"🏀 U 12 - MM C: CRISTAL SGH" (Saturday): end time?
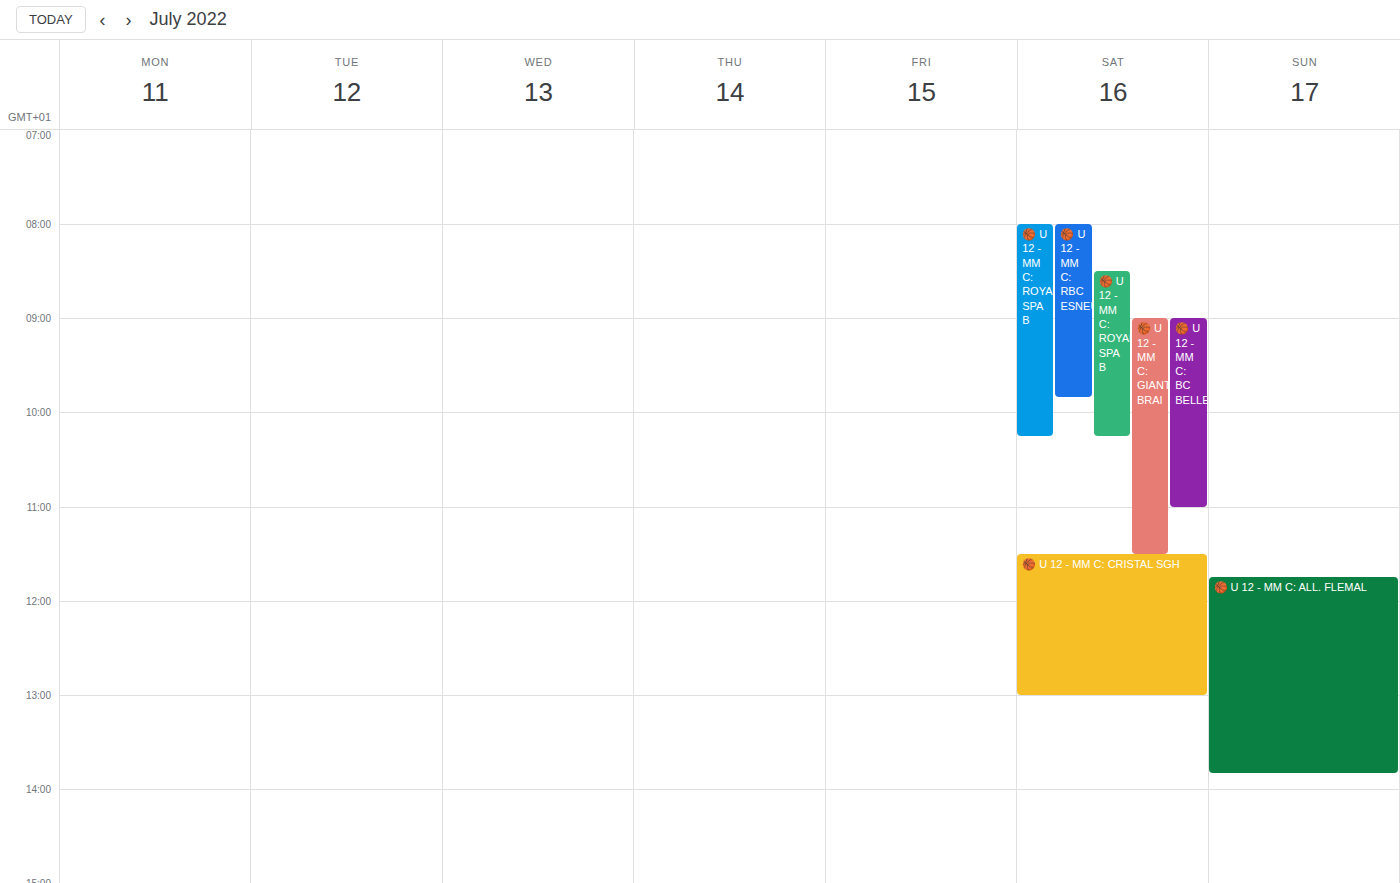
1:00 PM